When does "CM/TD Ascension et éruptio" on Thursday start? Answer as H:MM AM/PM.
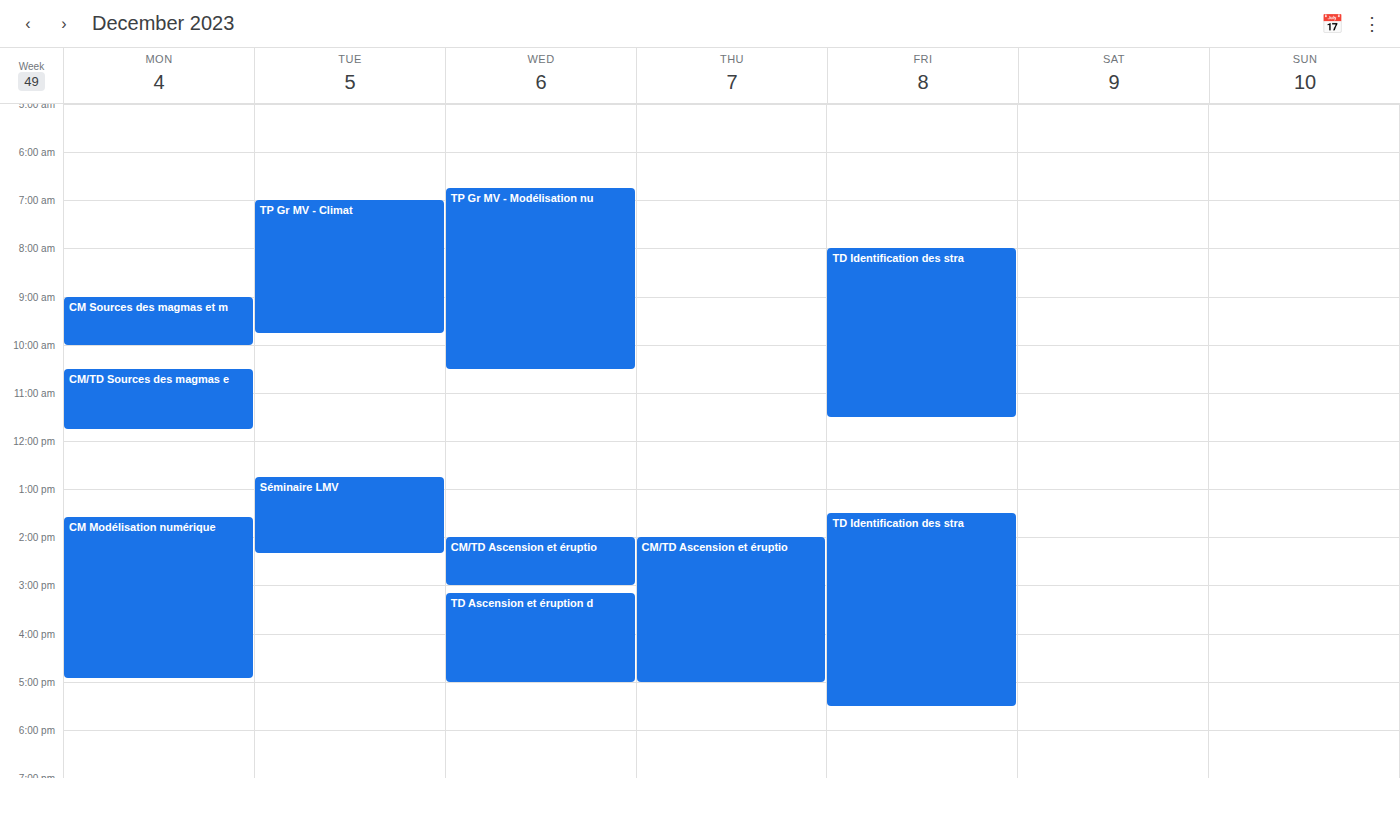
2:00 PM